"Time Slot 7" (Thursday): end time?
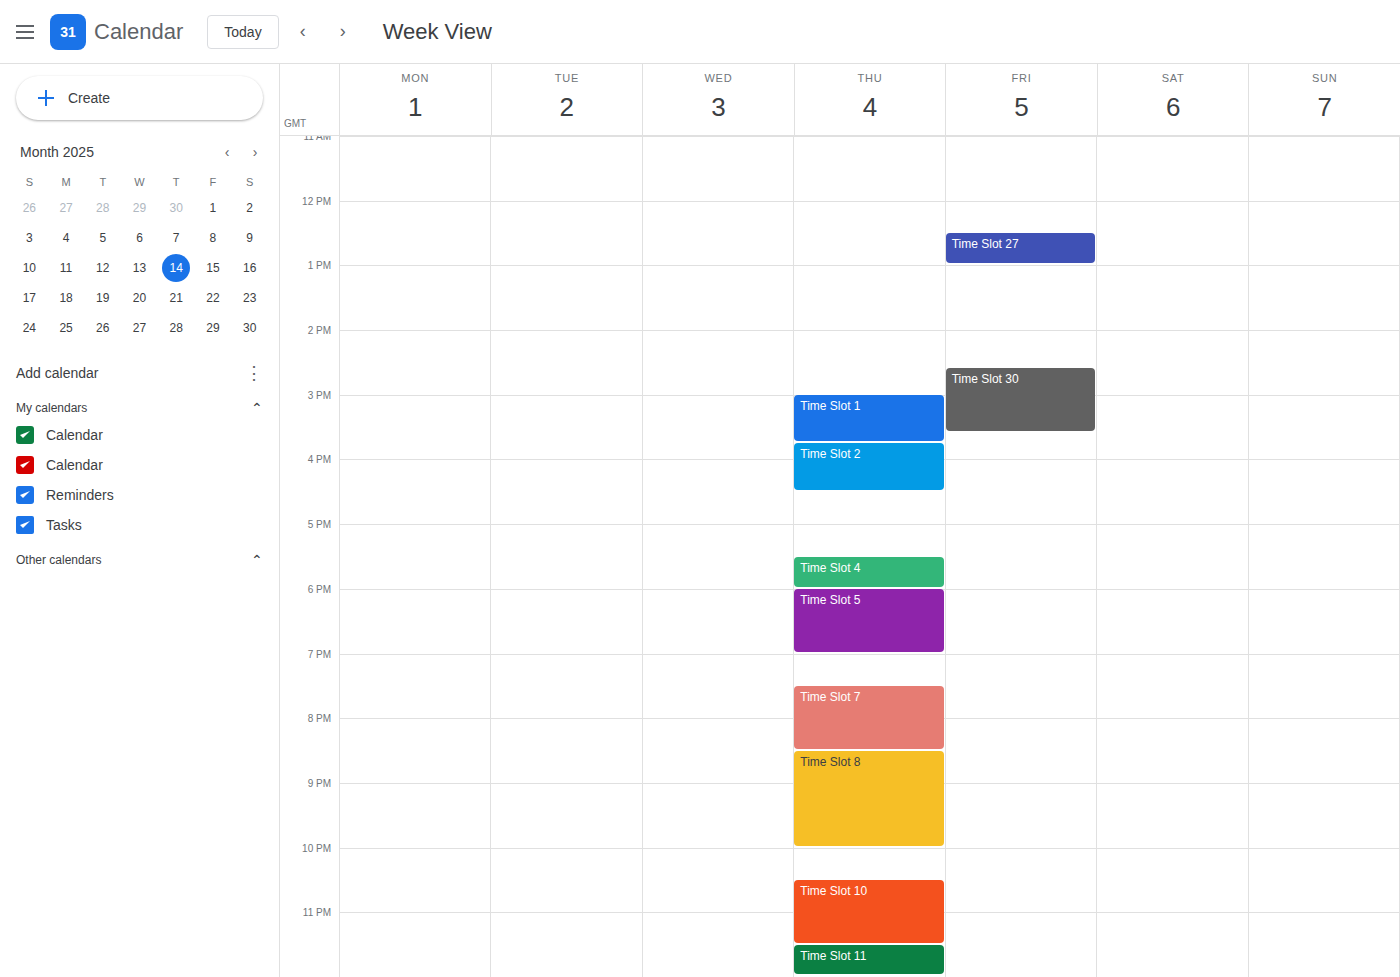
8:30 PM